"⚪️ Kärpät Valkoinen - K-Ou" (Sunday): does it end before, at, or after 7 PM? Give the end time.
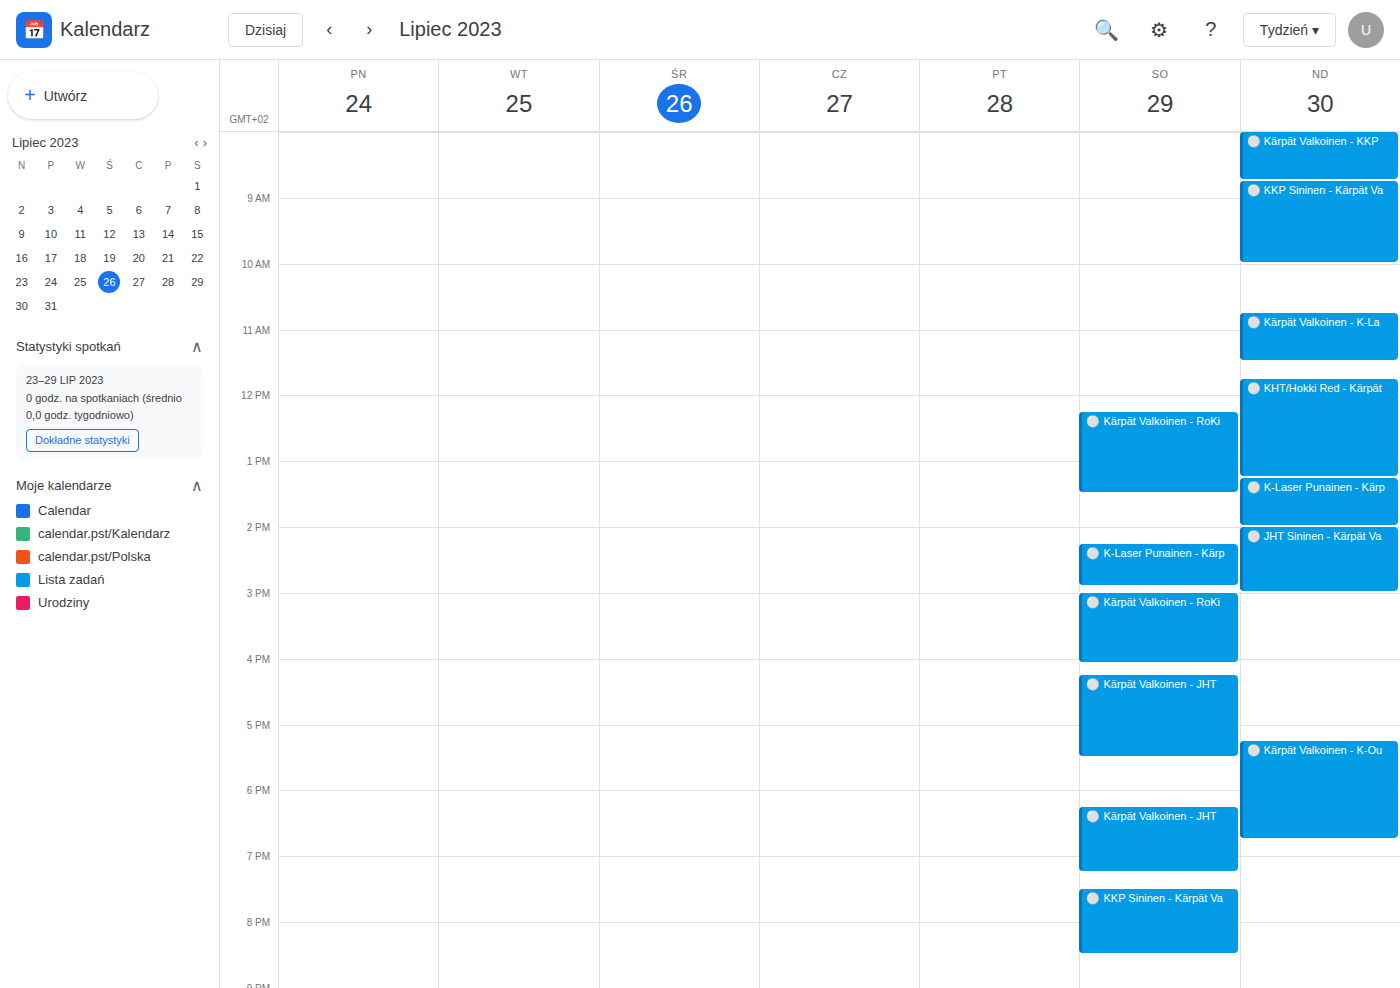
6:45 PM -- before 7 PM, 15 minutes above the 7 PM line.